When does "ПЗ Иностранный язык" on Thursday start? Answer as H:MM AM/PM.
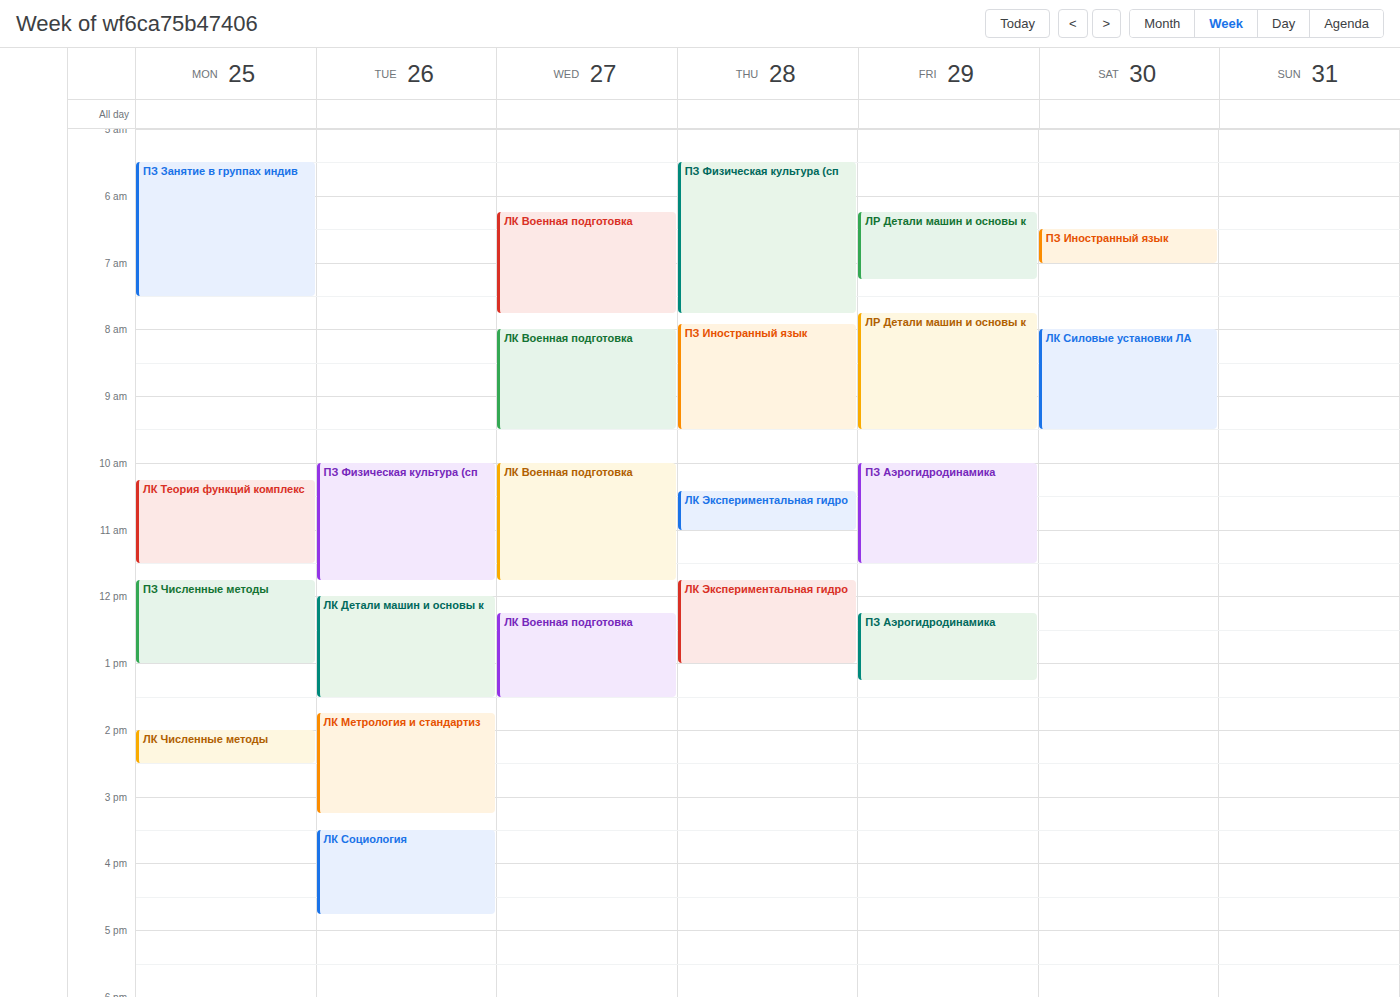
7:55 AM